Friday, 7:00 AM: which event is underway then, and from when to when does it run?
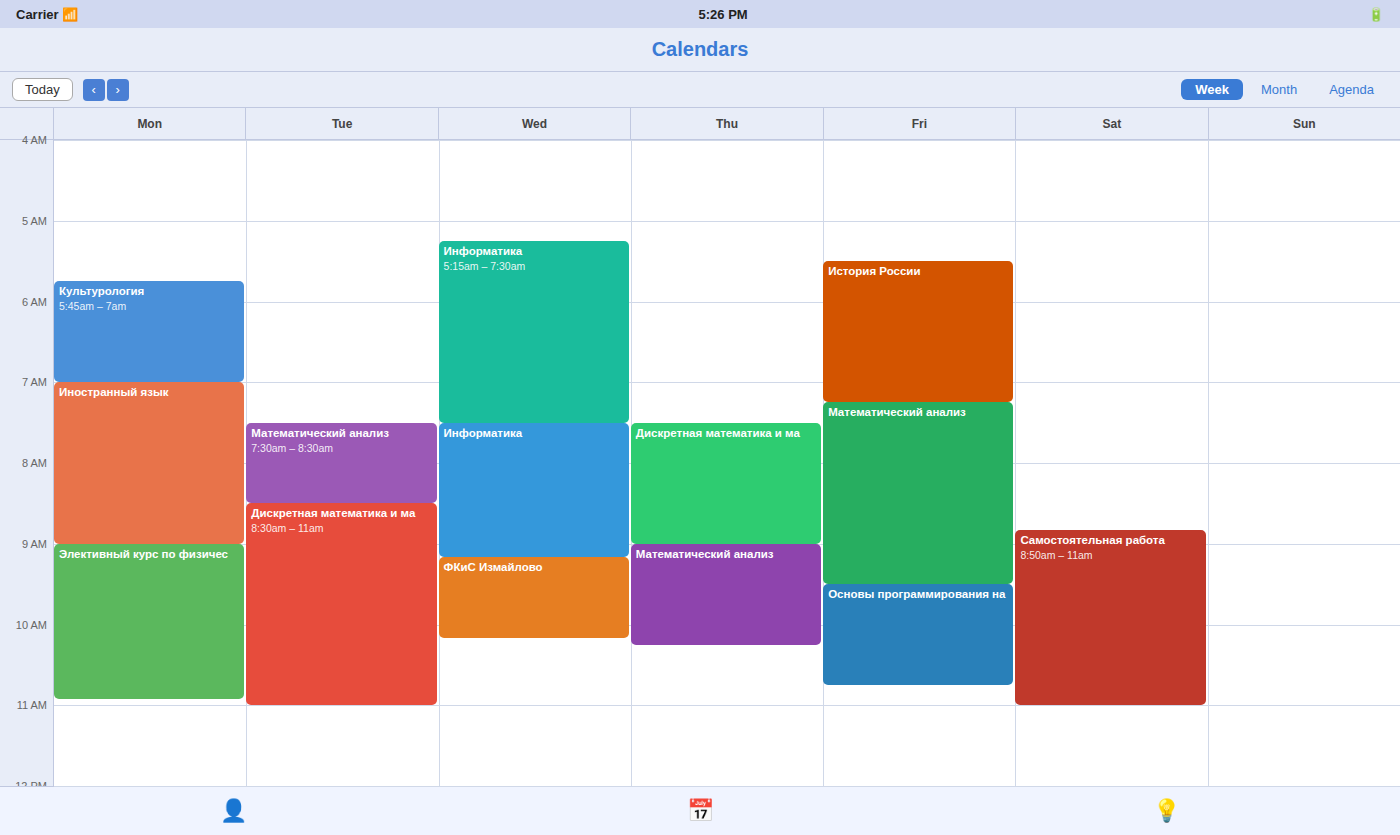
"История России", 5:30 AM to 7:15 AM